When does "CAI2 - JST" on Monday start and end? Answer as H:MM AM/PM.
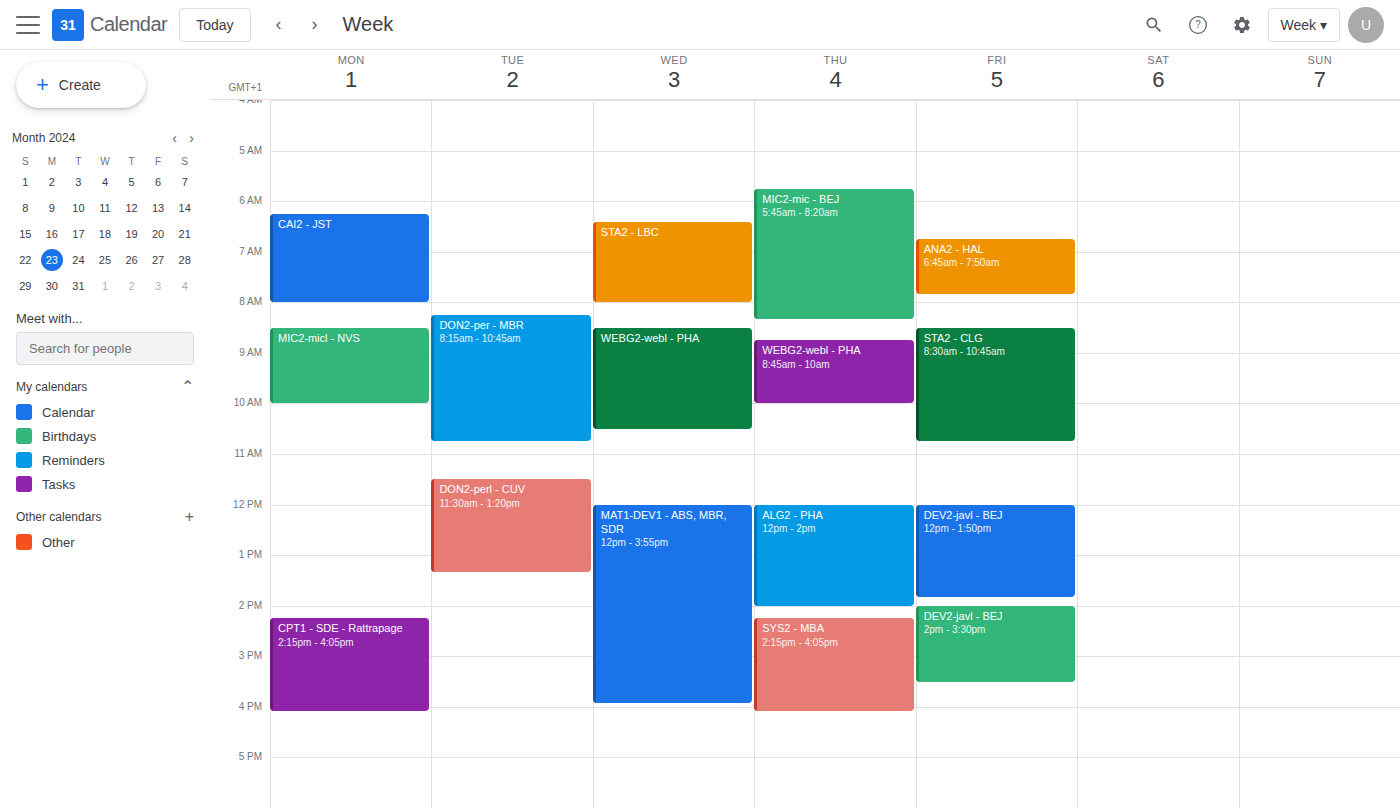
6:15 AM to 8:00 AM